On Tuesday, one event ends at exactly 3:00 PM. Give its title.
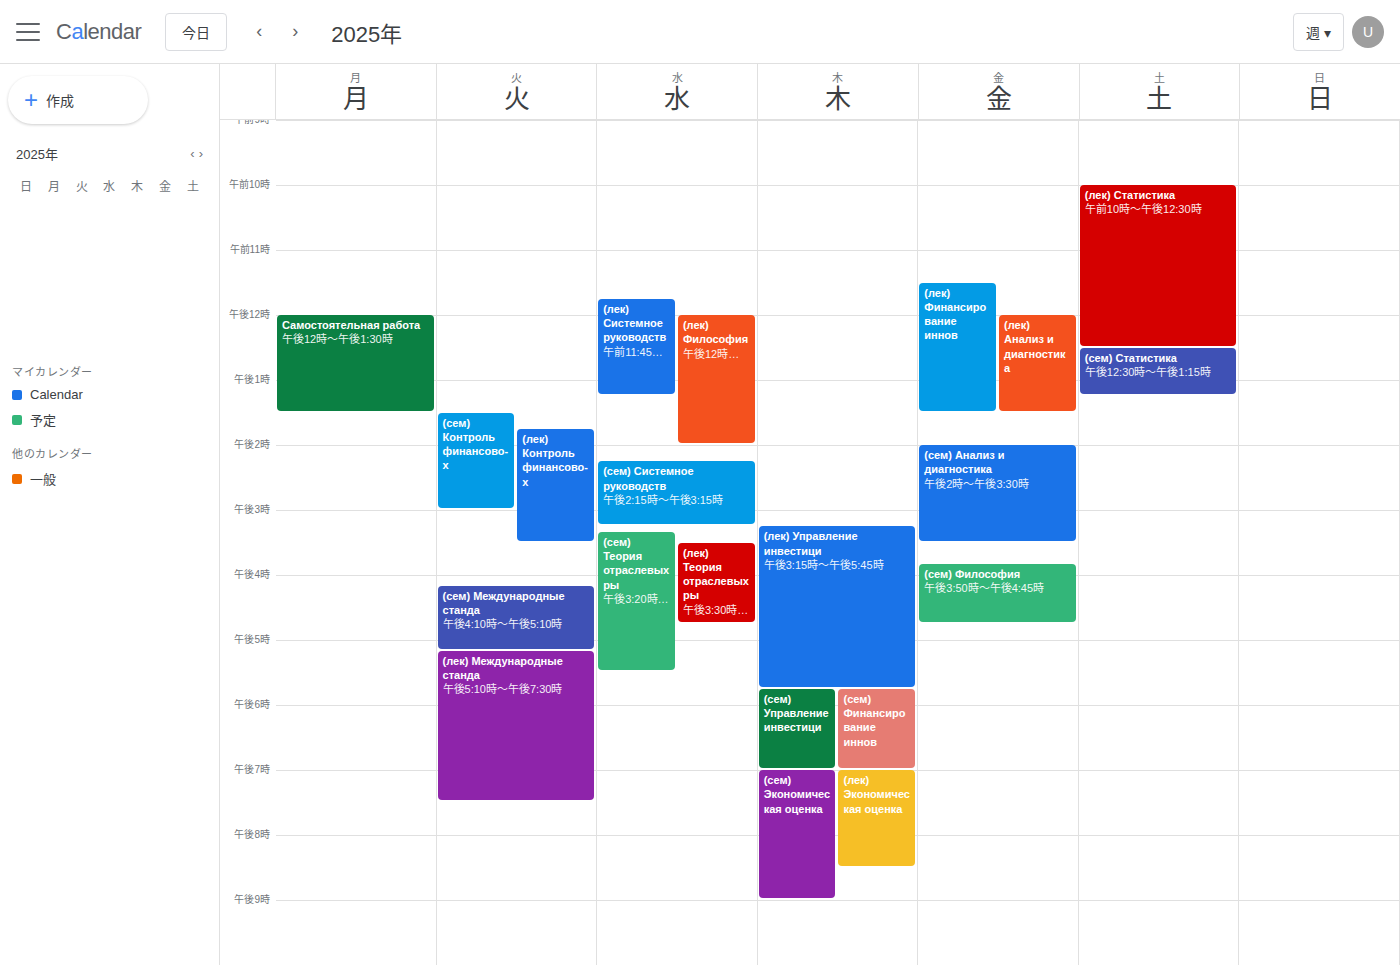
"(сем) Контроль финансово-х"